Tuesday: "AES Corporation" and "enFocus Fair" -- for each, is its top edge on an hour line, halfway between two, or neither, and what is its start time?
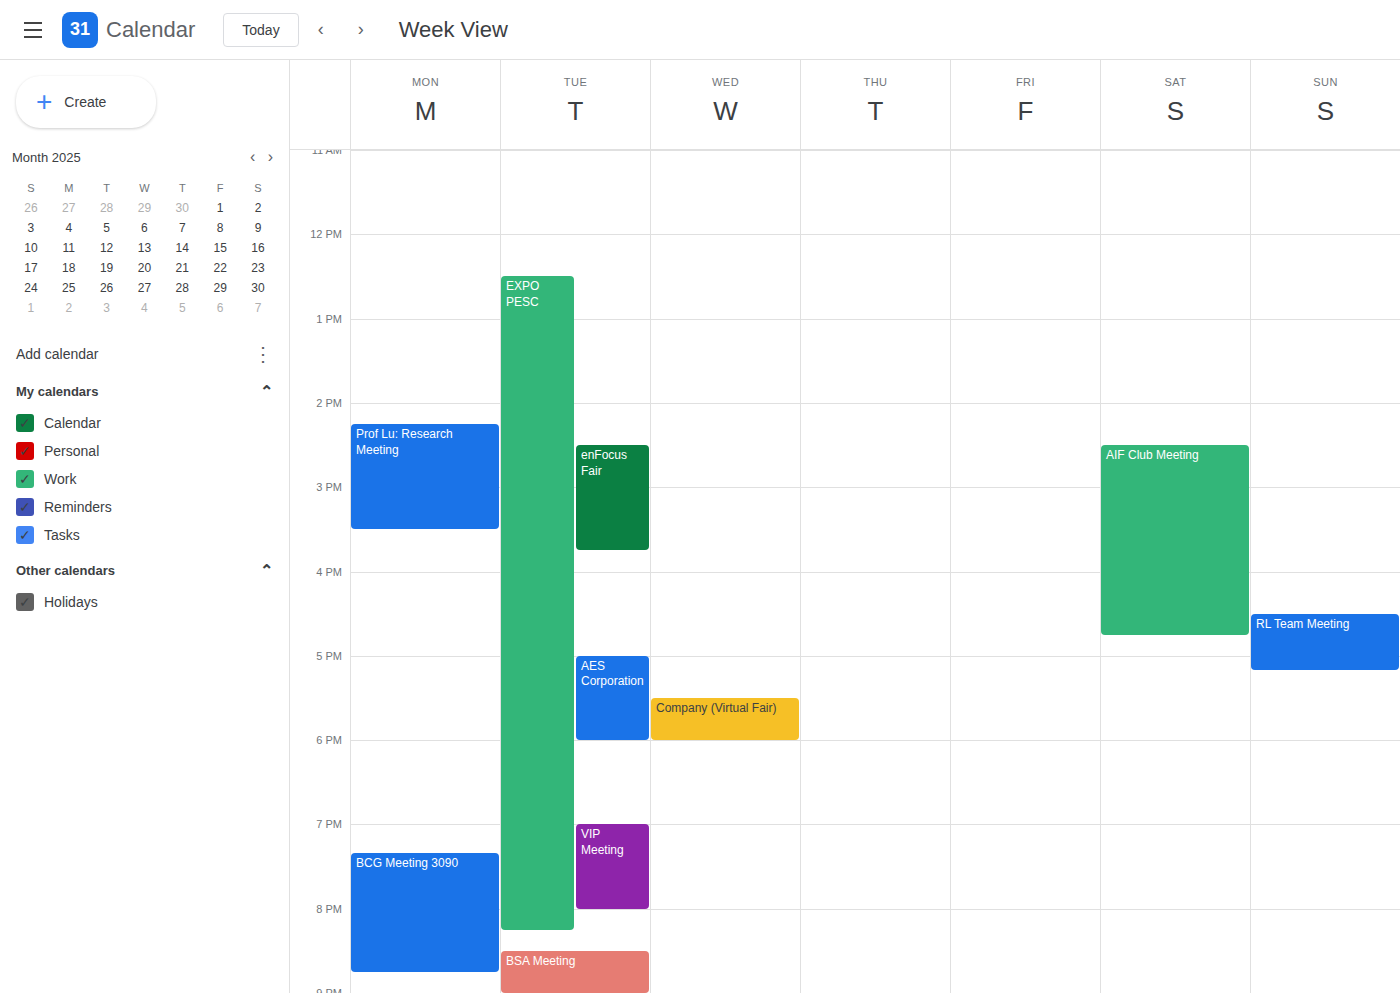
"AES Corporation": 17:00, exactly on the 17:00 line. "enFocus Fair": 14:30, halfway between the 14:00 and 15:00 lines.